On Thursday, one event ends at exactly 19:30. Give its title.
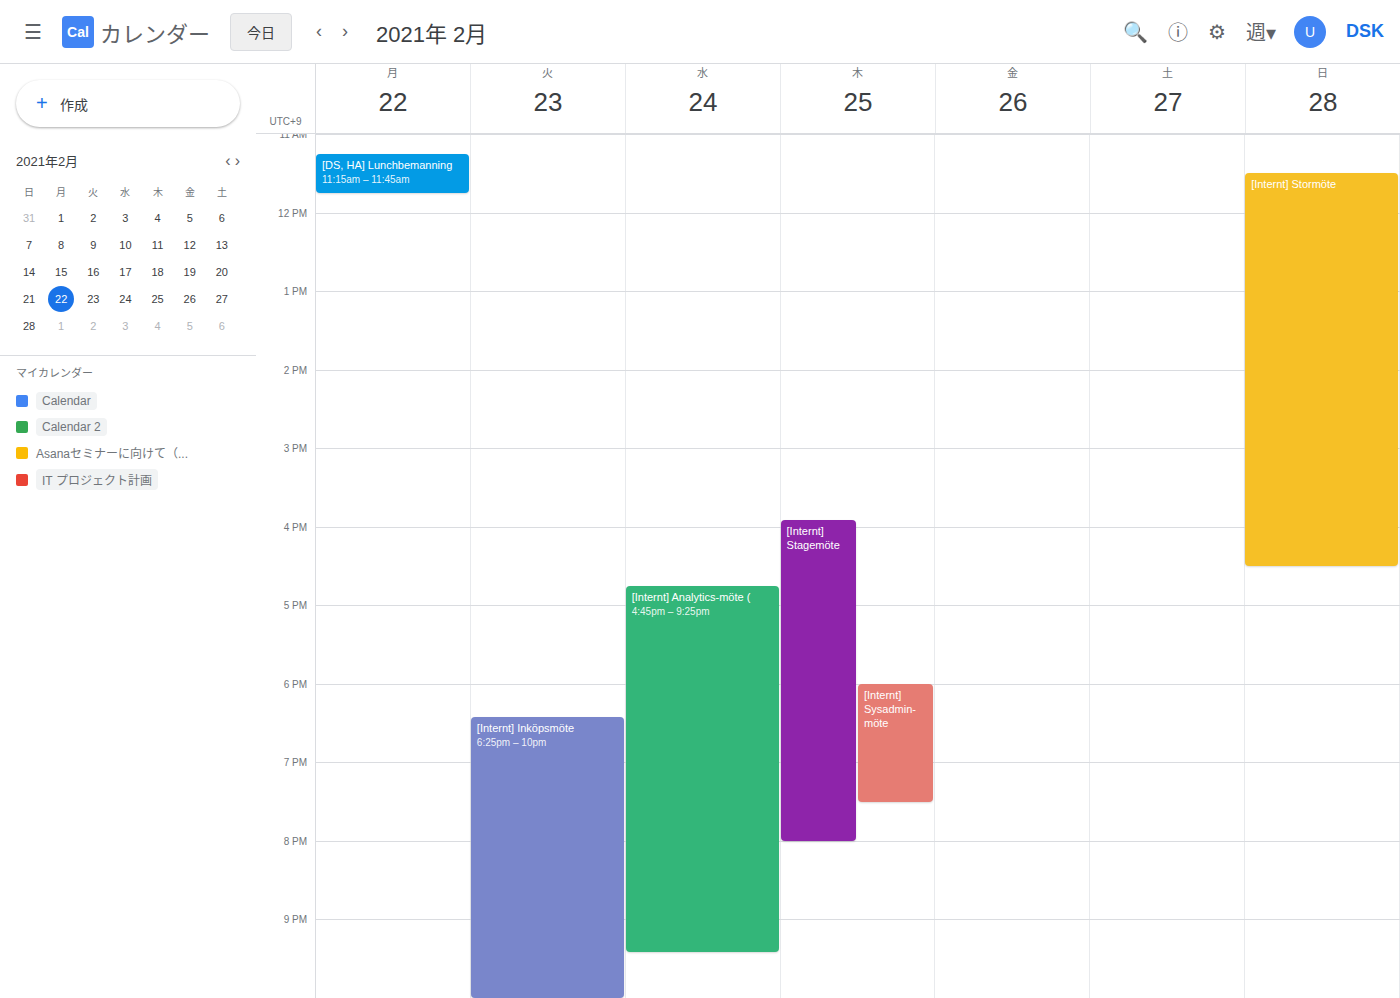
"[Internt] Sysadmin-möte"